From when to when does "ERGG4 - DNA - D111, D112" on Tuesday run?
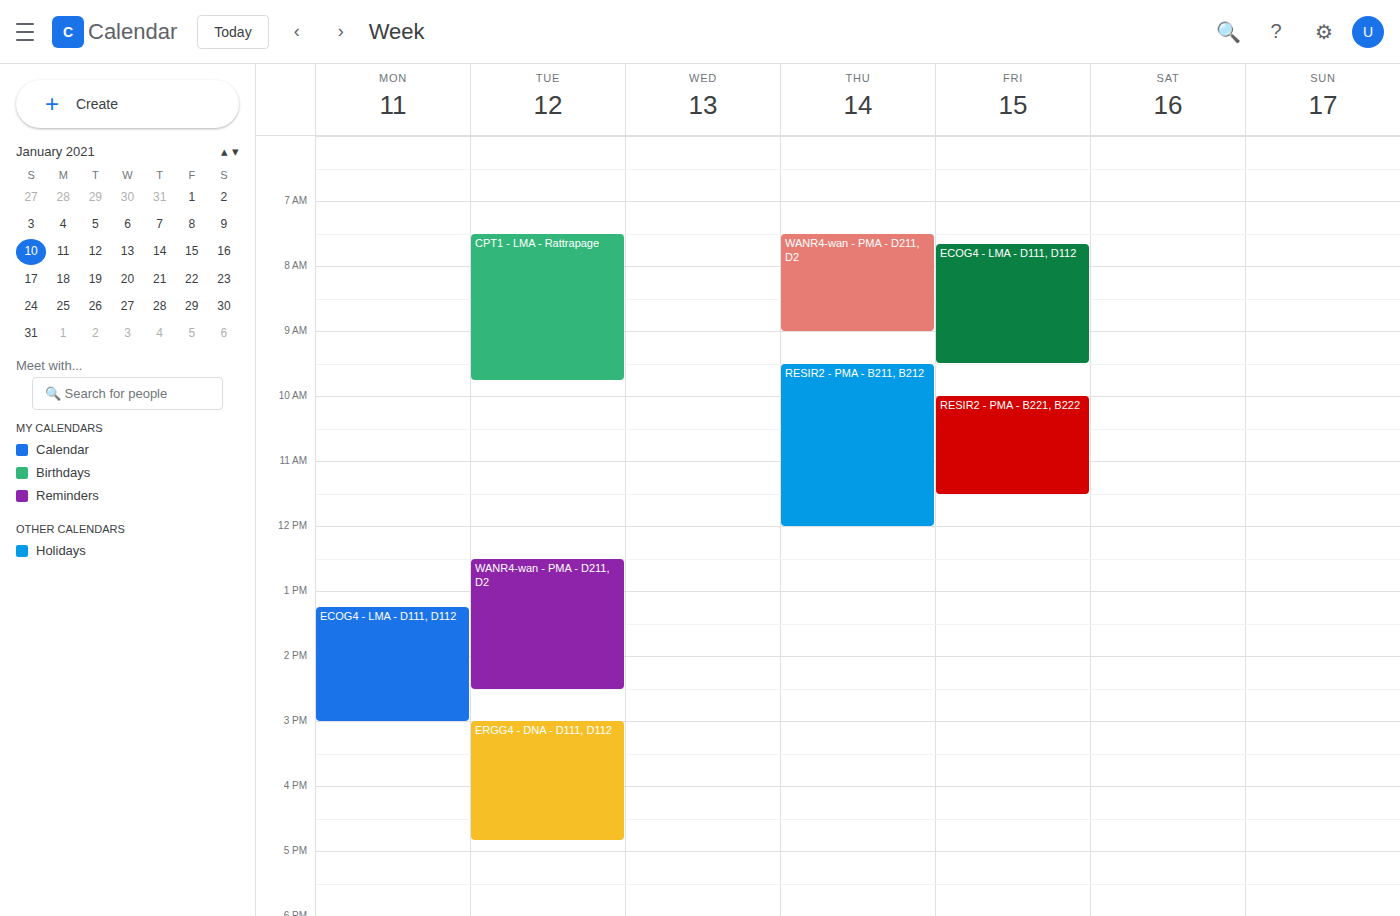
3:00 PM to 4:50 PM